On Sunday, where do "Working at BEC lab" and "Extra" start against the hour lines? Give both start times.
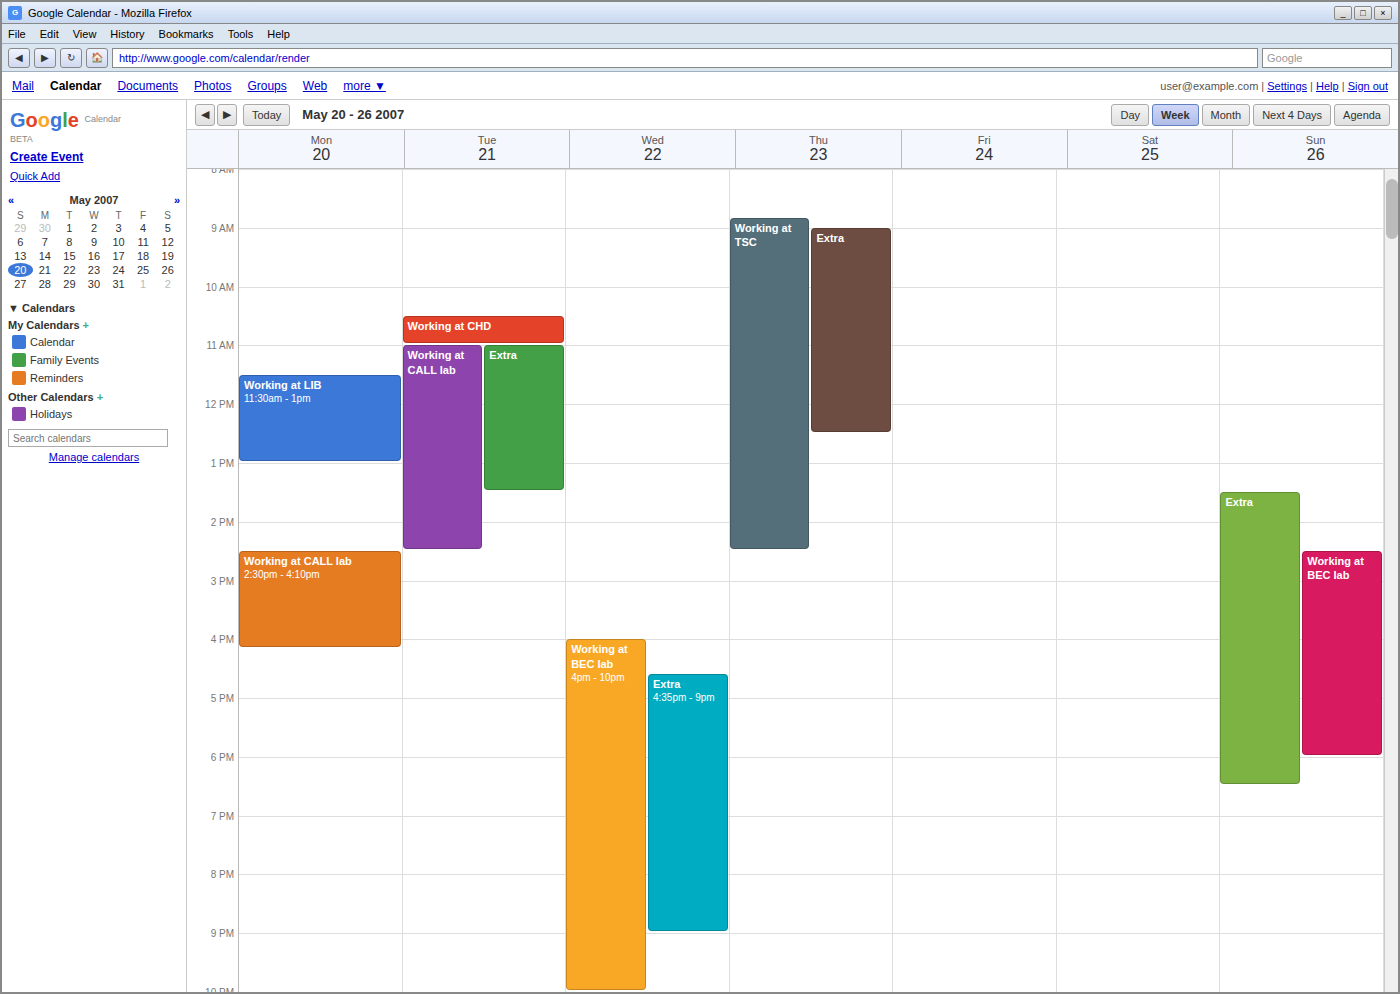
"Working at BEC lab": 2:30 PM, halfway between the 2 PM and 3 PM lines. "Extra": 1:30 PM, halfway between the 1 PM and 2 PM lines.